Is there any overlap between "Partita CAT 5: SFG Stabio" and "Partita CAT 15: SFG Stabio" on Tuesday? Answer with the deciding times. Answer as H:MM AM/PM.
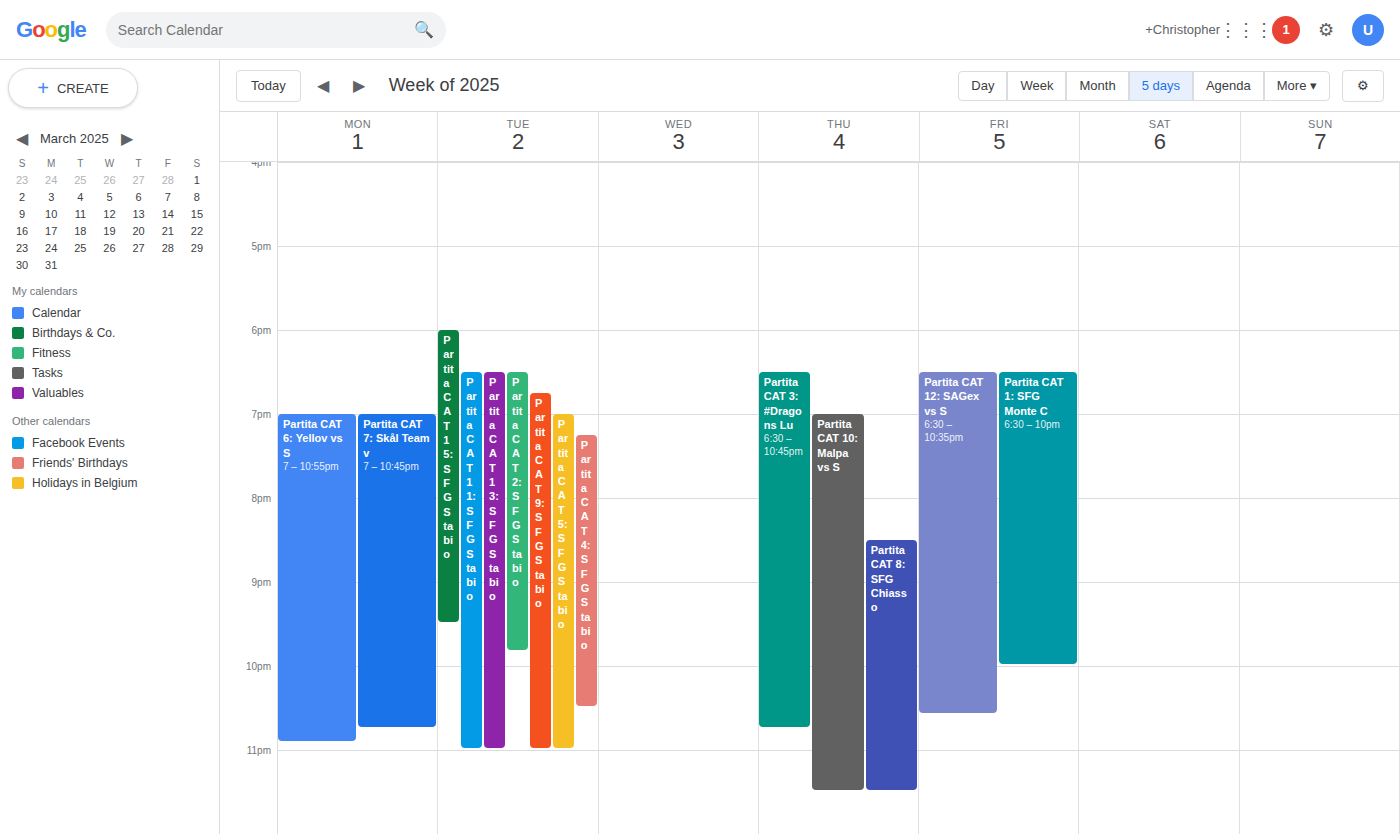
"Partita CAT 5: SFG Stabio" starts at 7:00 PM, before "Partita CAT 15: SFG Stabio" ends at 9:30 PM -- they overlap.